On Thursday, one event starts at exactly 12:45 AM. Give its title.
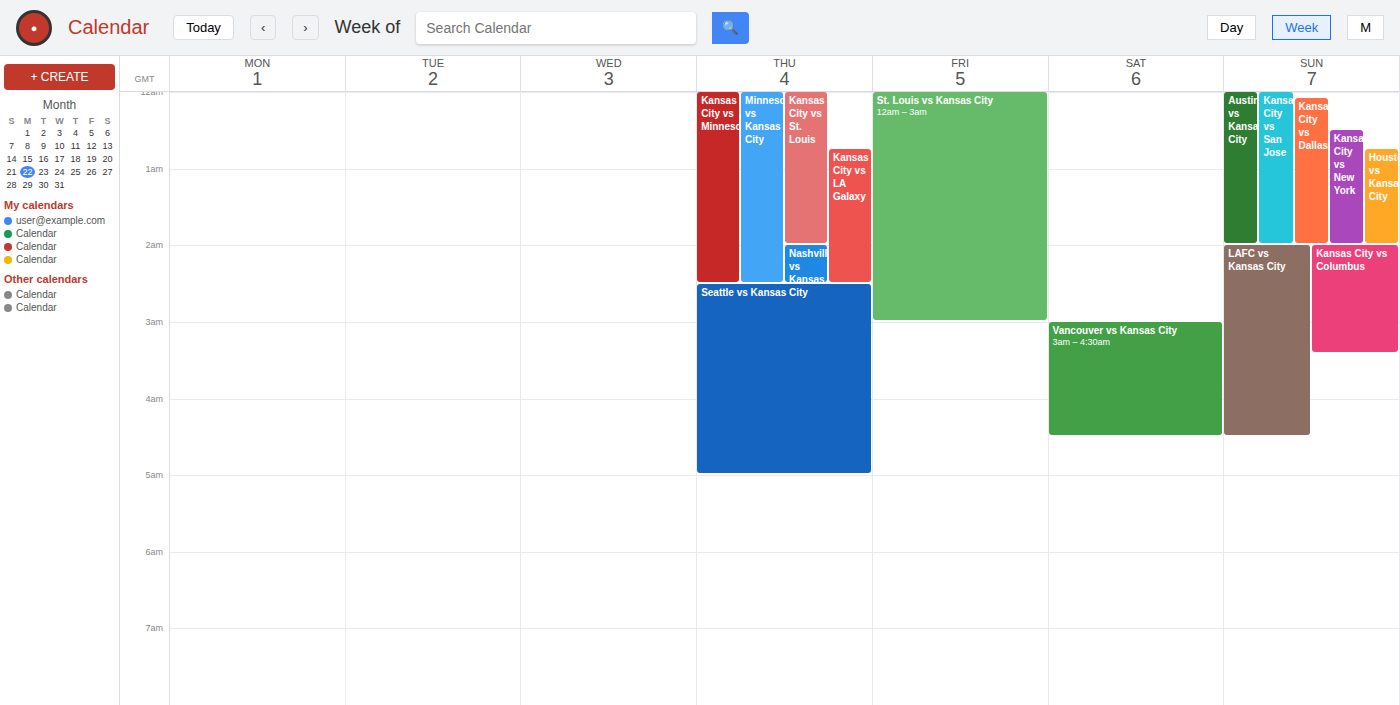
"Kansas City vs LA Galaxy"